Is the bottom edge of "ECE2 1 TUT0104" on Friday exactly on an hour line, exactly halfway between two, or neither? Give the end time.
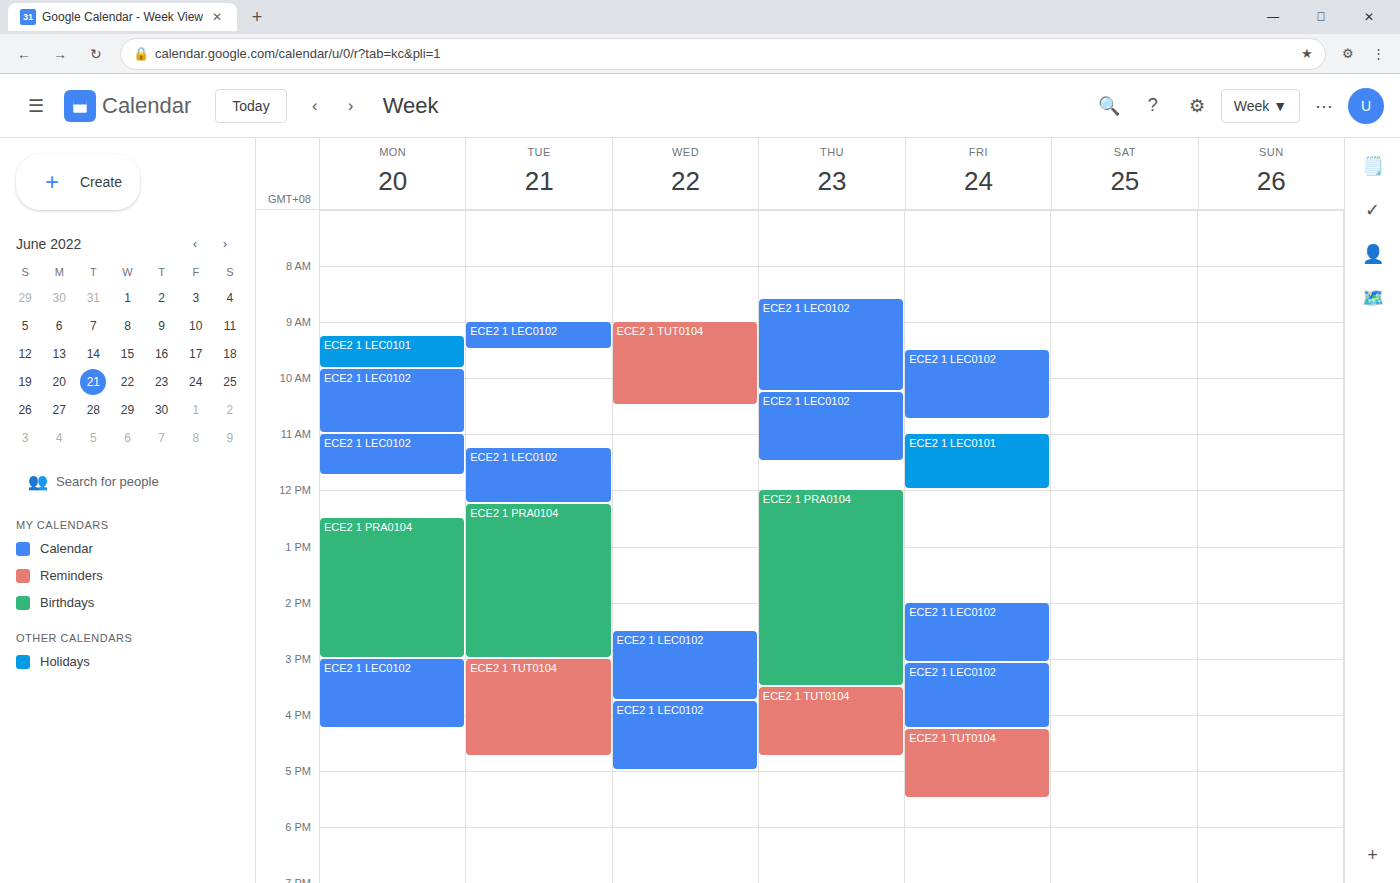
5:30 PM -- halfway between the 5 PM and 6 PM lines.